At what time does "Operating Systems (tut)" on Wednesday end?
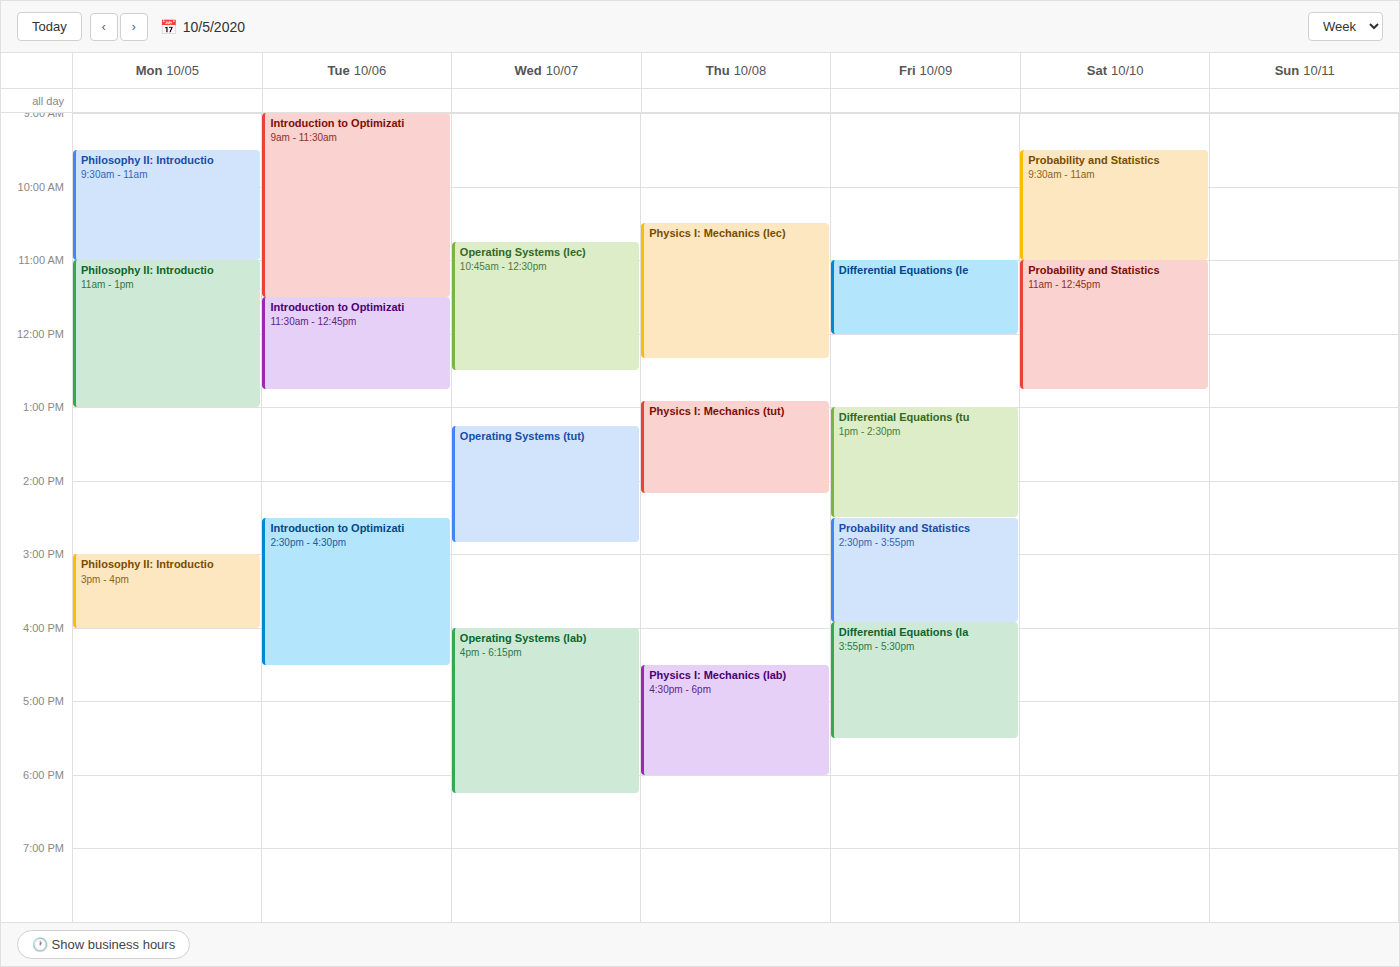
2:50 PM